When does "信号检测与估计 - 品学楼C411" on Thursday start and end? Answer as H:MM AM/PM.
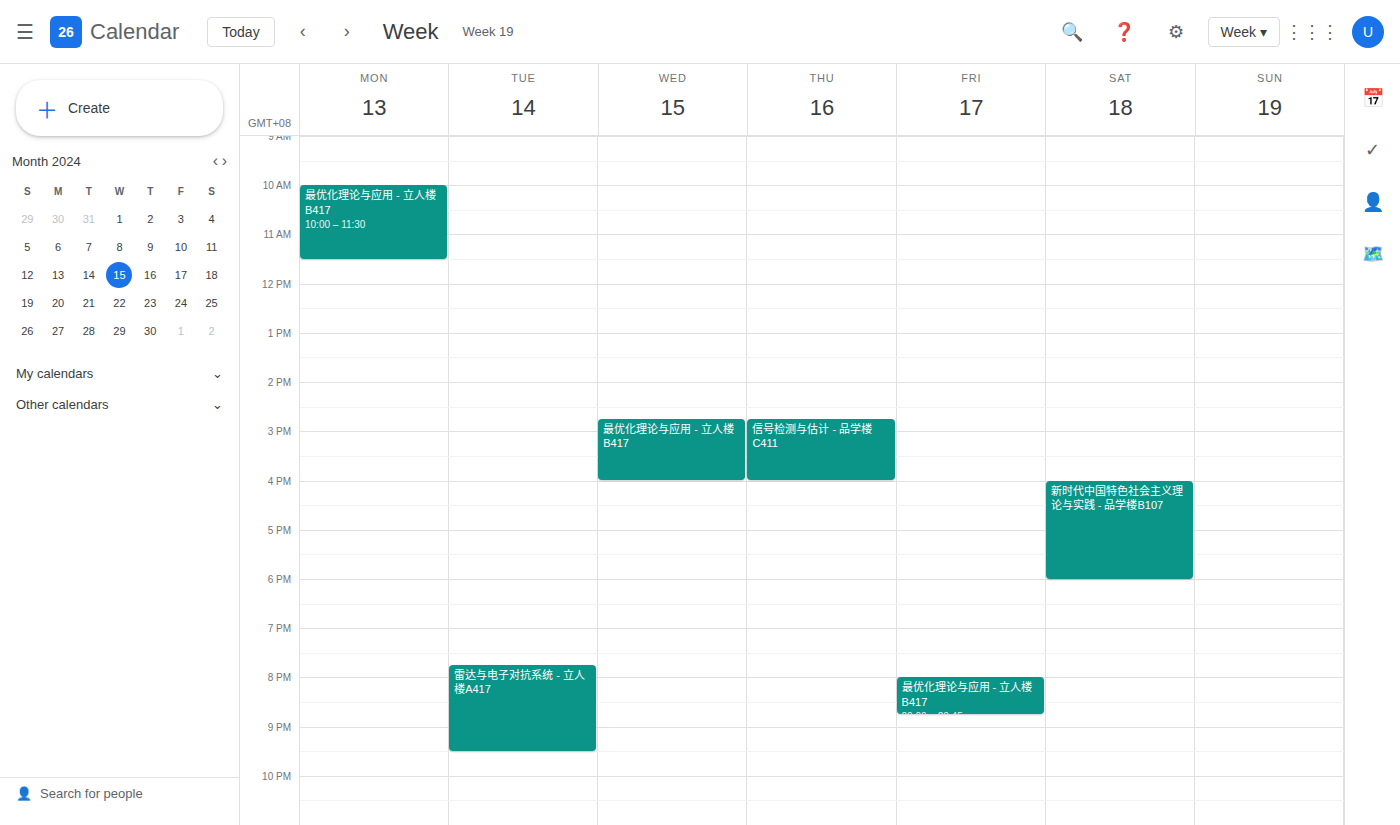
2:45 PM to 4:00 PM